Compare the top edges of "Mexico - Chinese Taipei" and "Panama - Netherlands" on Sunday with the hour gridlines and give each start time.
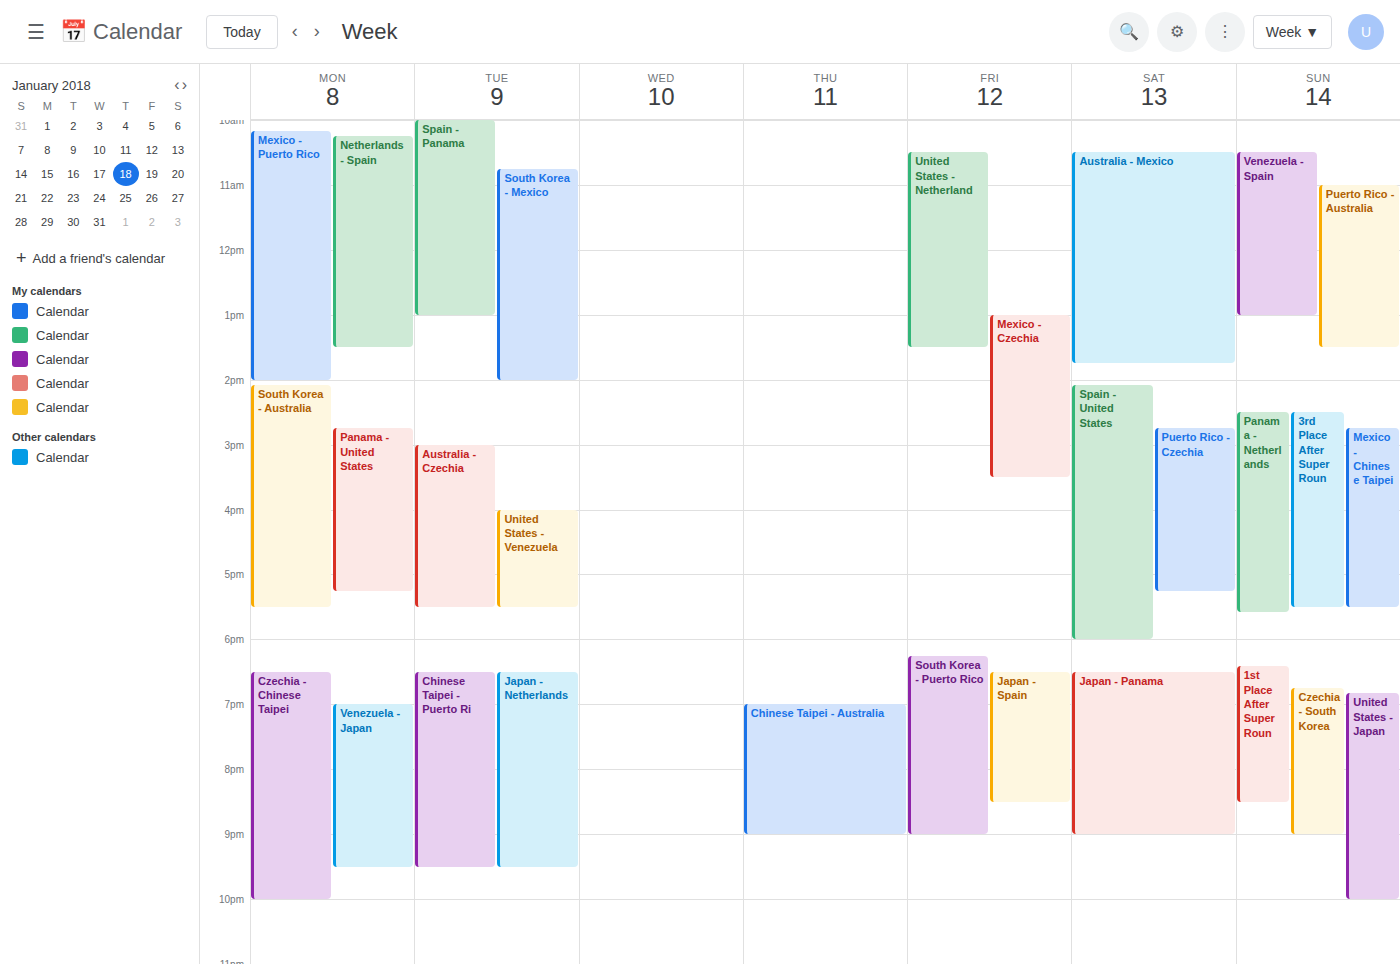
"Mexico - Chinese Taipei": 2:45 PM, neither: three quarters of the way from the 2 PM line to the 3 PM line. "Panama - Netherlands": 2:30 PM, halfway between the 2 PM and 3 PM lines.